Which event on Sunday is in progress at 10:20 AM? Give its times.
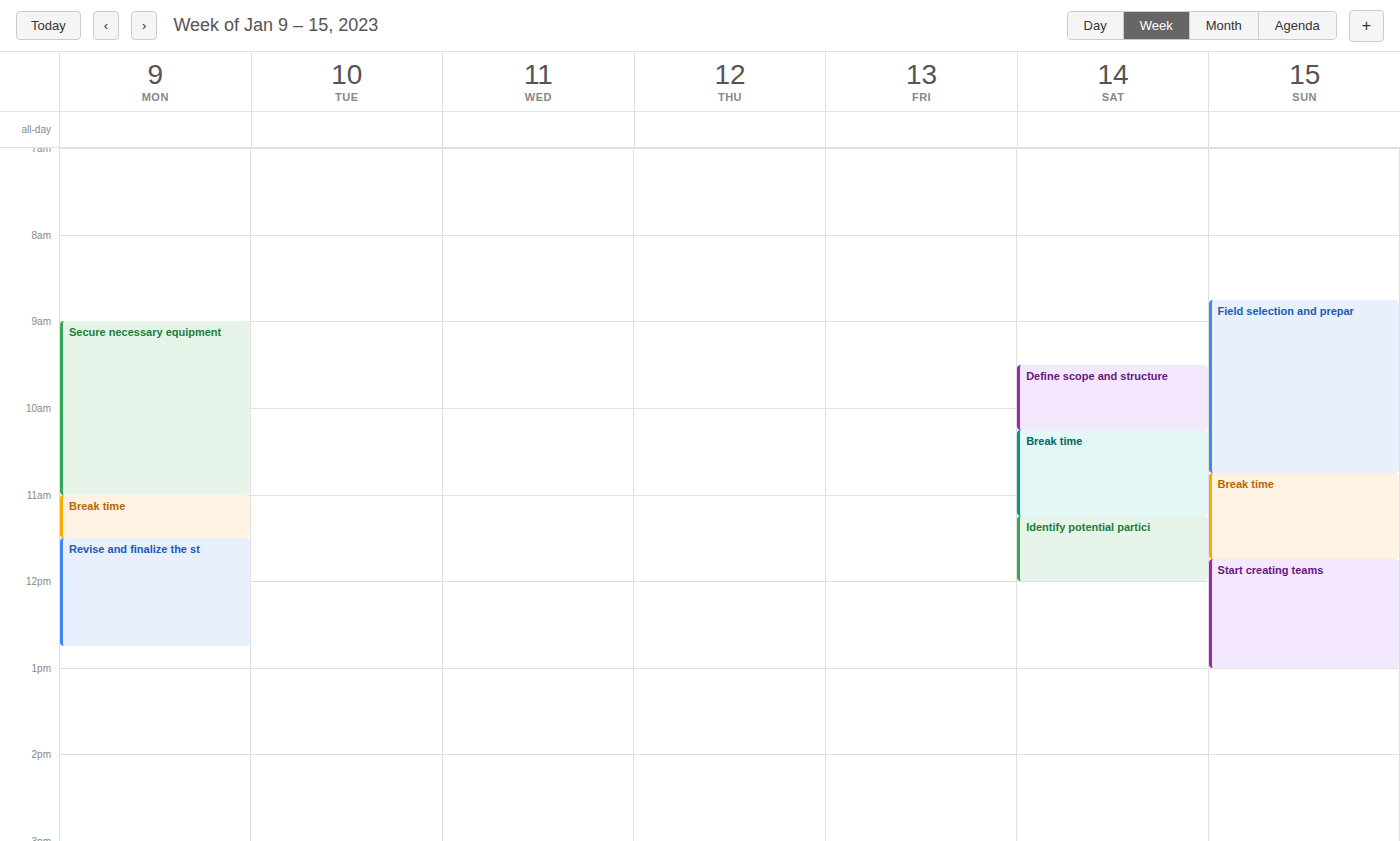
"Field selection and prepar", 8:45 AM to 10:45 AM